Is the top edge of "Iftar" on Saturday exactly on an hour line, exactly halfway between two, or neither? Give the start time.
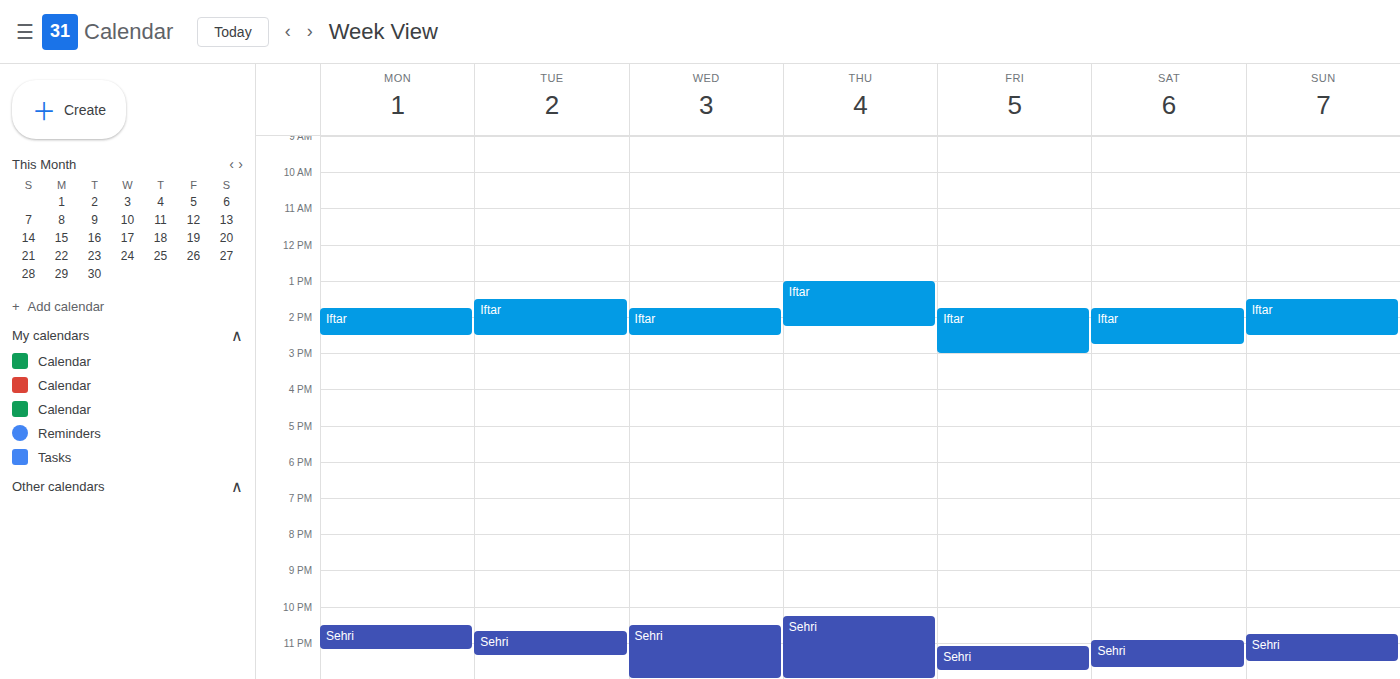
1:45 PM -- neither: three quarters of the way from the 1 PM line to the 2 PM line.